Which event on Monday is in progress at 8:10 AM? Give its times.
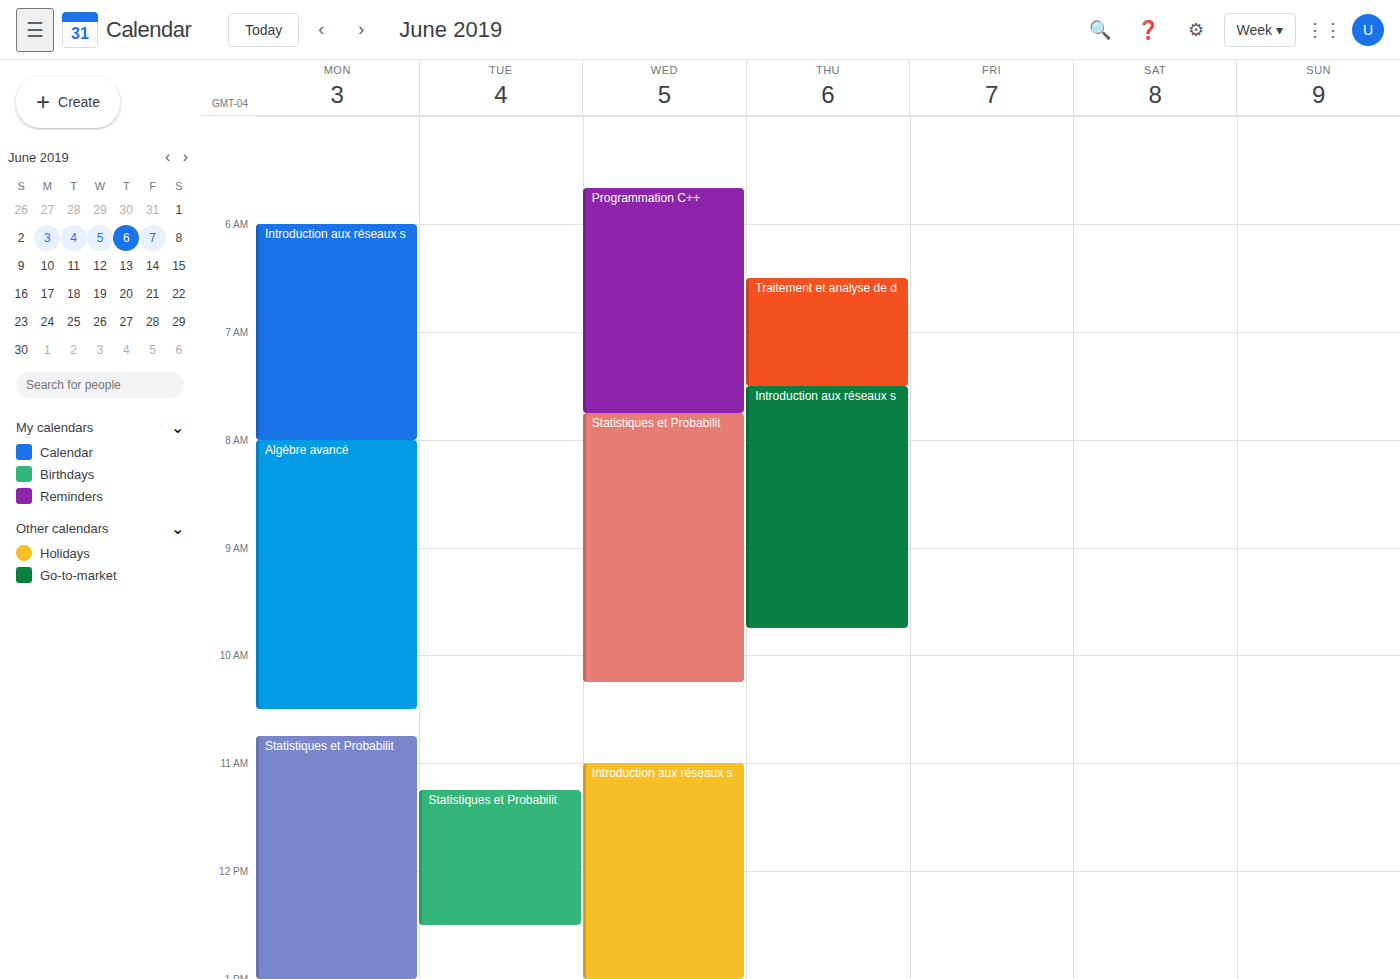
"Algèbre avancé", 8:00 AM to 10:30 AM